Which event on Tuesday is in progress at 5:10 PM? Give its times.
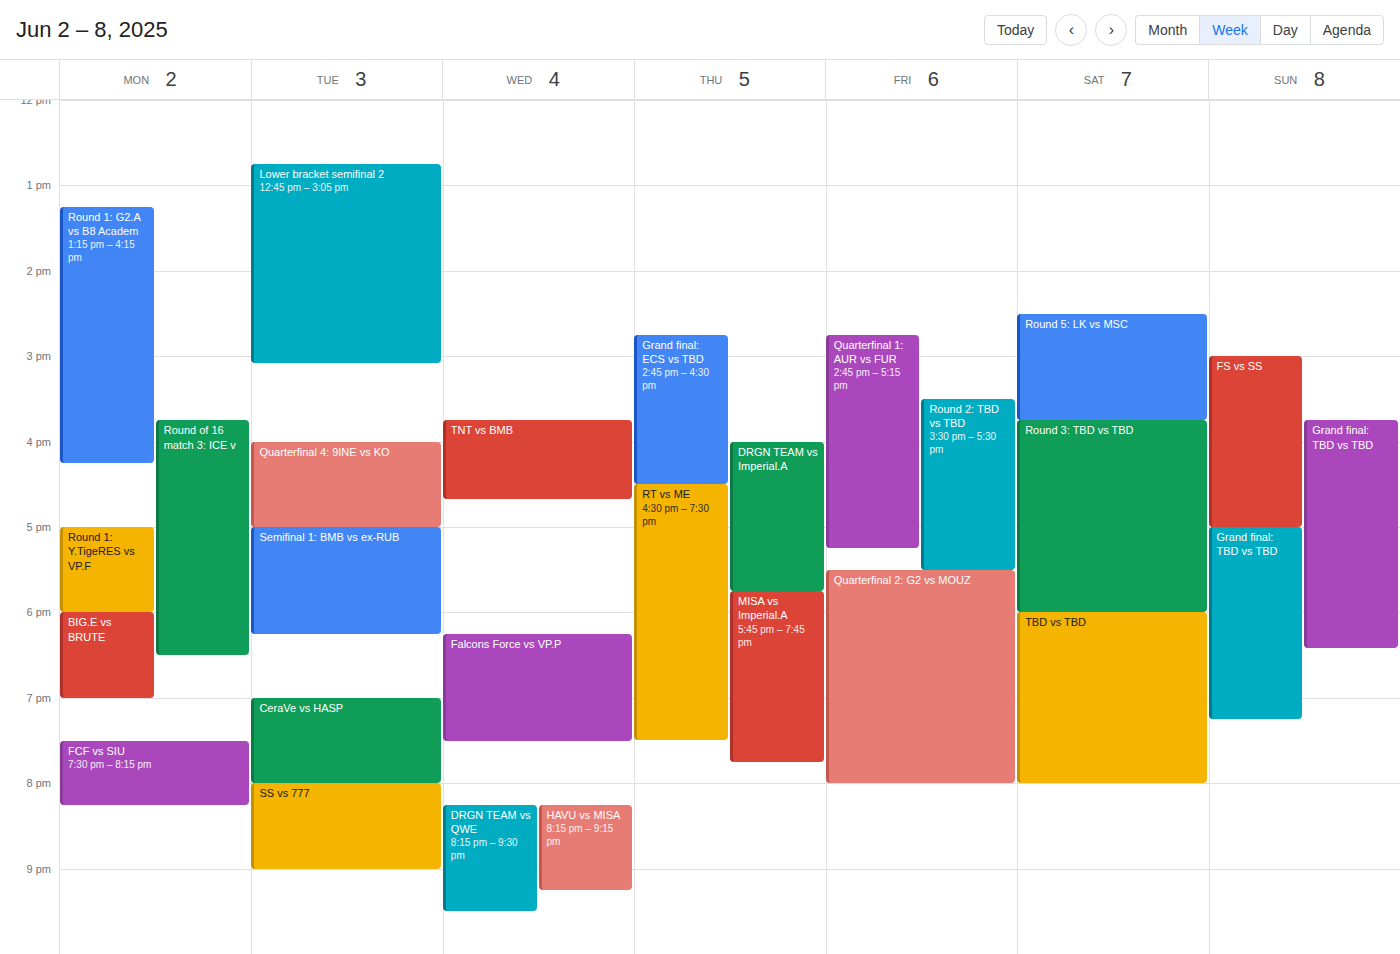
"Semifinal 1: BMB vs ex-RUB", 5:00 PM to 6:15 PM